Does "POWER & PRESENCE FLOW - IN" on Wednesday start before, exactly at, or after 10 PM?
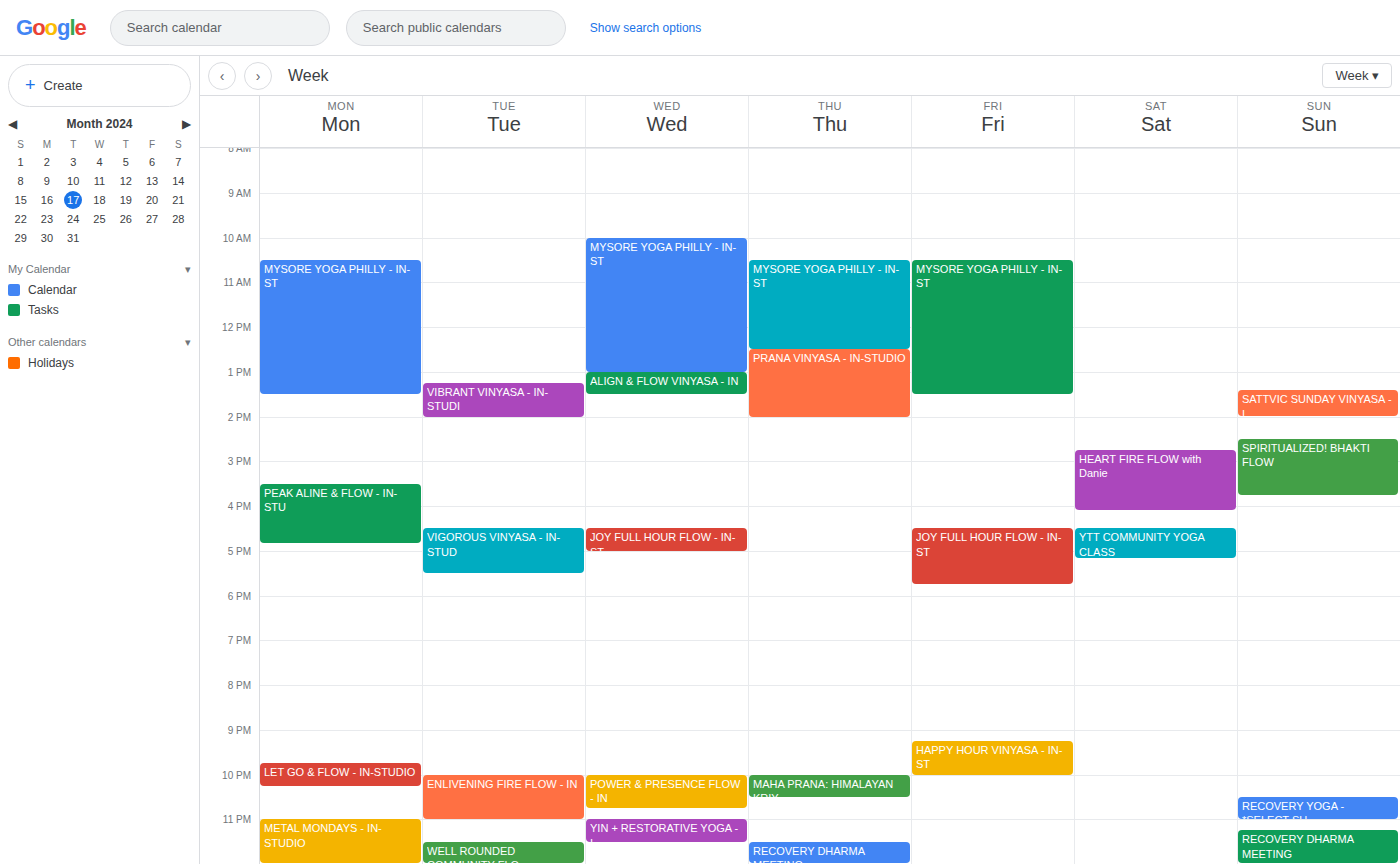
10:00 PM -- exactly at 10 PM, on the 10 PM line.